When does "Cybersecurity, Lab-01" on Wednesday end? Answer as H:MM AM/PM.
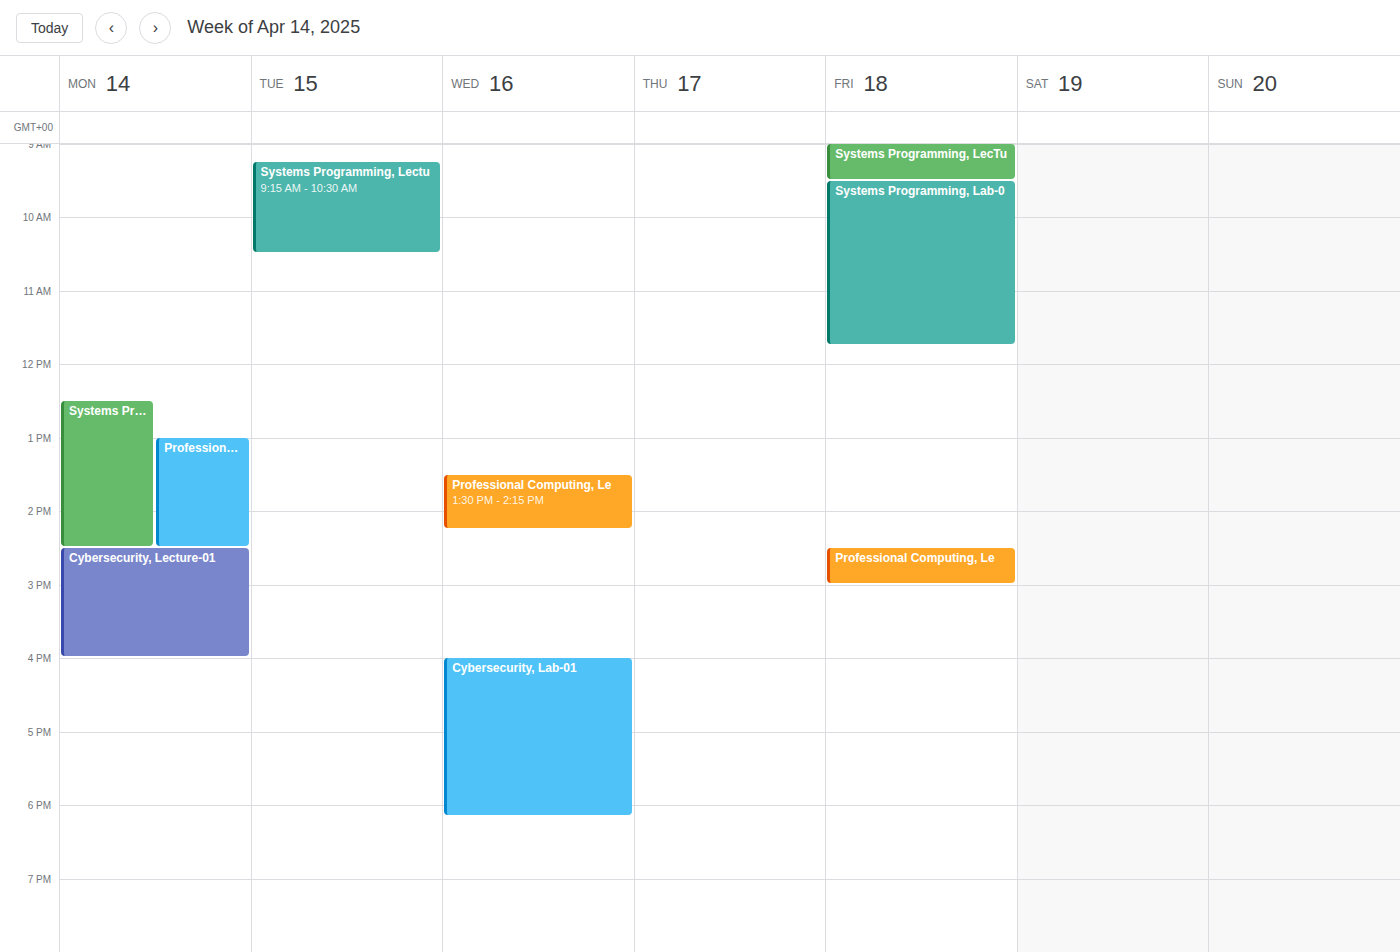
6:10 PM